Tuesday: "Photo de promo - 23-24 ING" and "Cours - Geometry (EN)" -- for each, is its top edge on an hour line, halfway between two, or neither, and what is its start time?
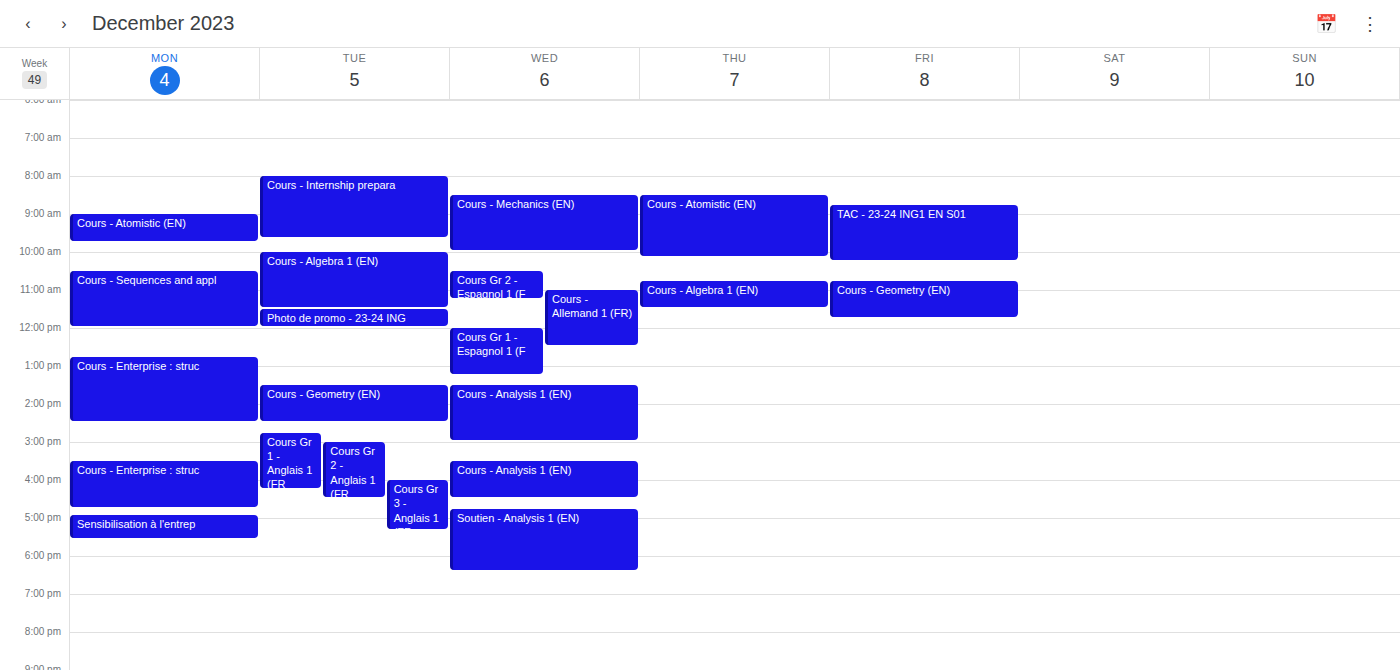
"Photo de promo - 23-24 ING": 11:30 AM, halfway between the 11 AM and 12 PM lines. "Cours - Geometry (EN)": 1:30 PM, halfway between the 1 PM and 2 PM lines.